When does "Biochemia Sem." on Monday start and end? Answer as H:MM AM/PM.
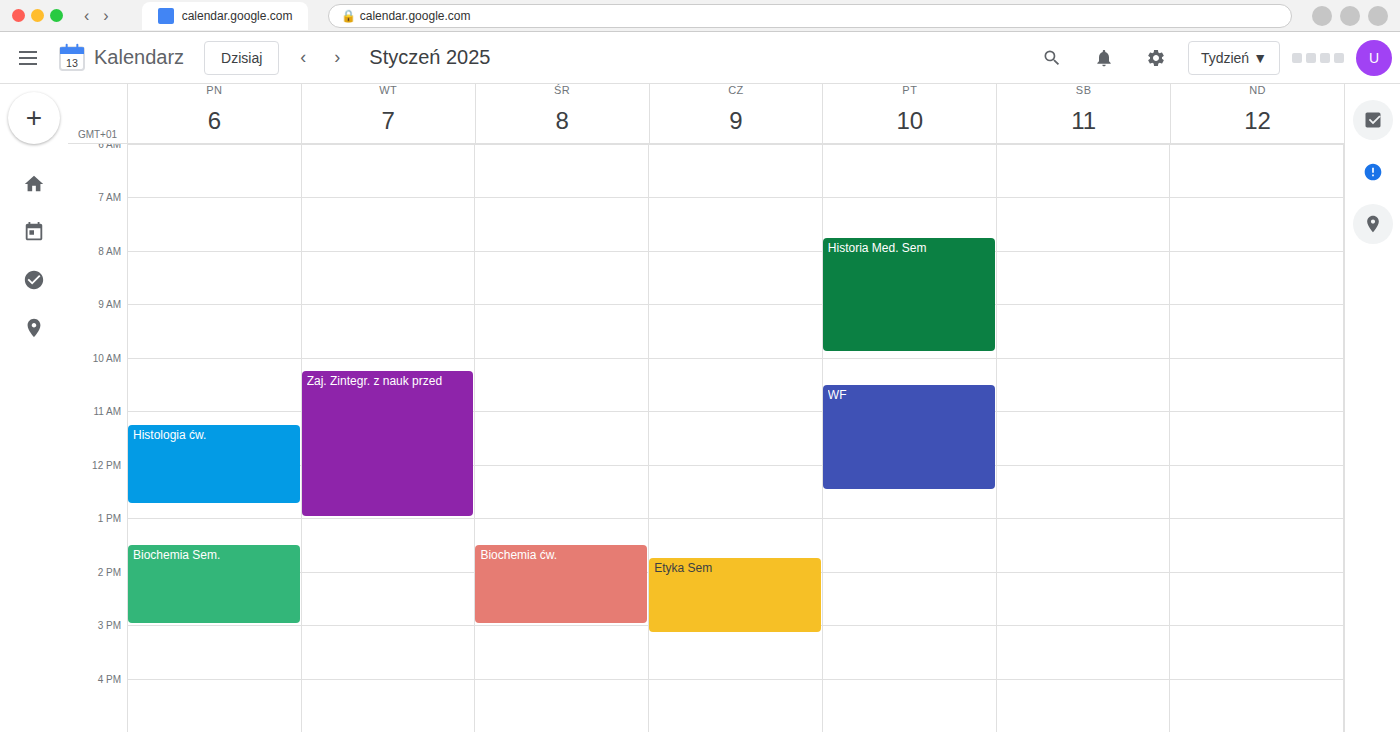
1:30 PM to 3:00 PM